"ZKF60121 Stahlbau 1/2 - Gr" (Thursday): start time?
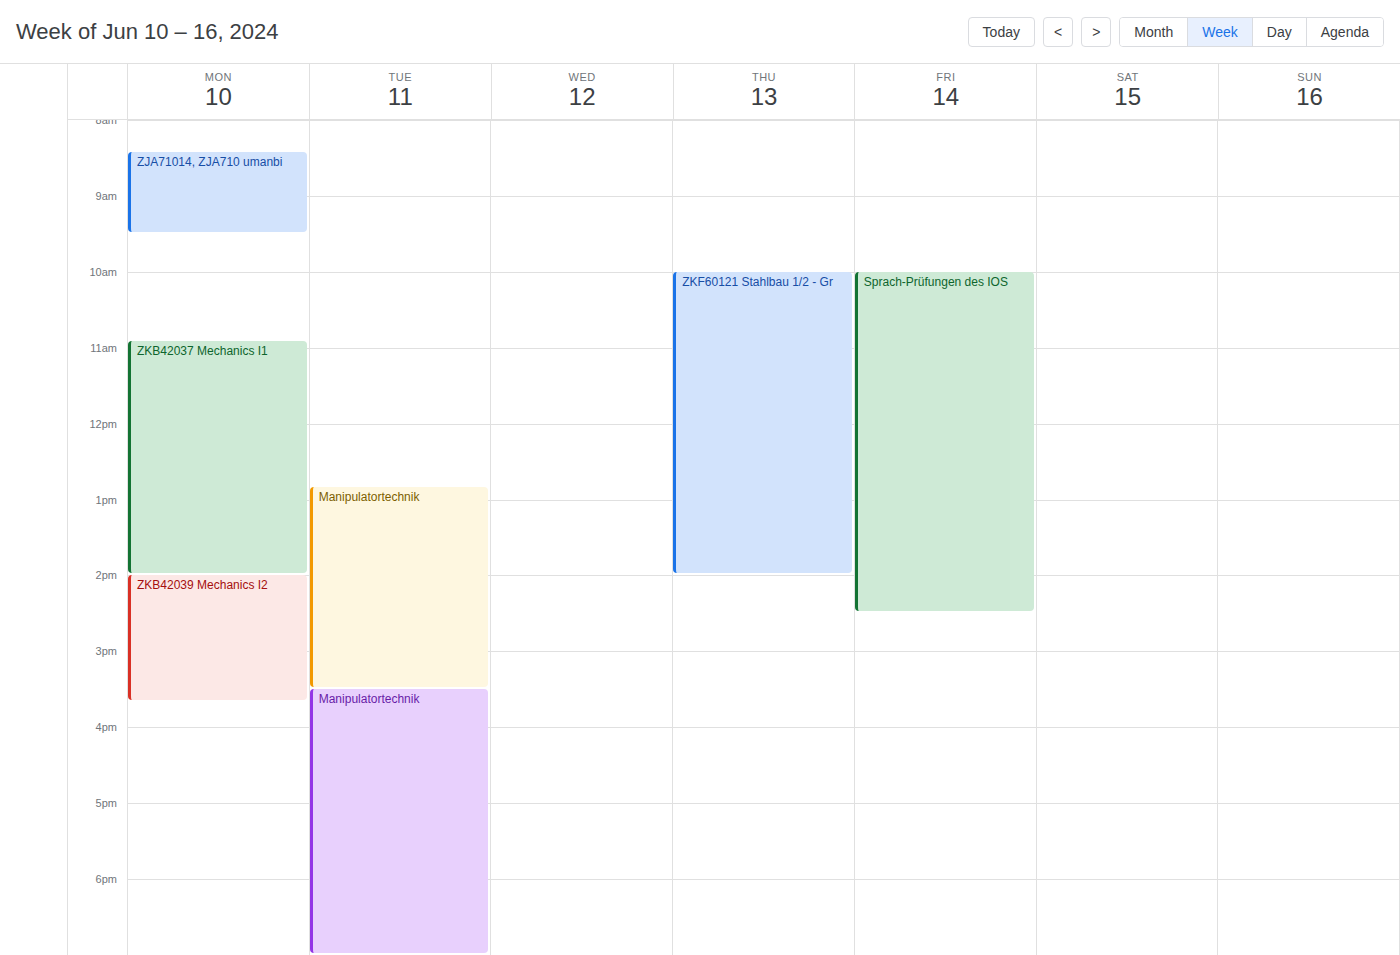
10:00